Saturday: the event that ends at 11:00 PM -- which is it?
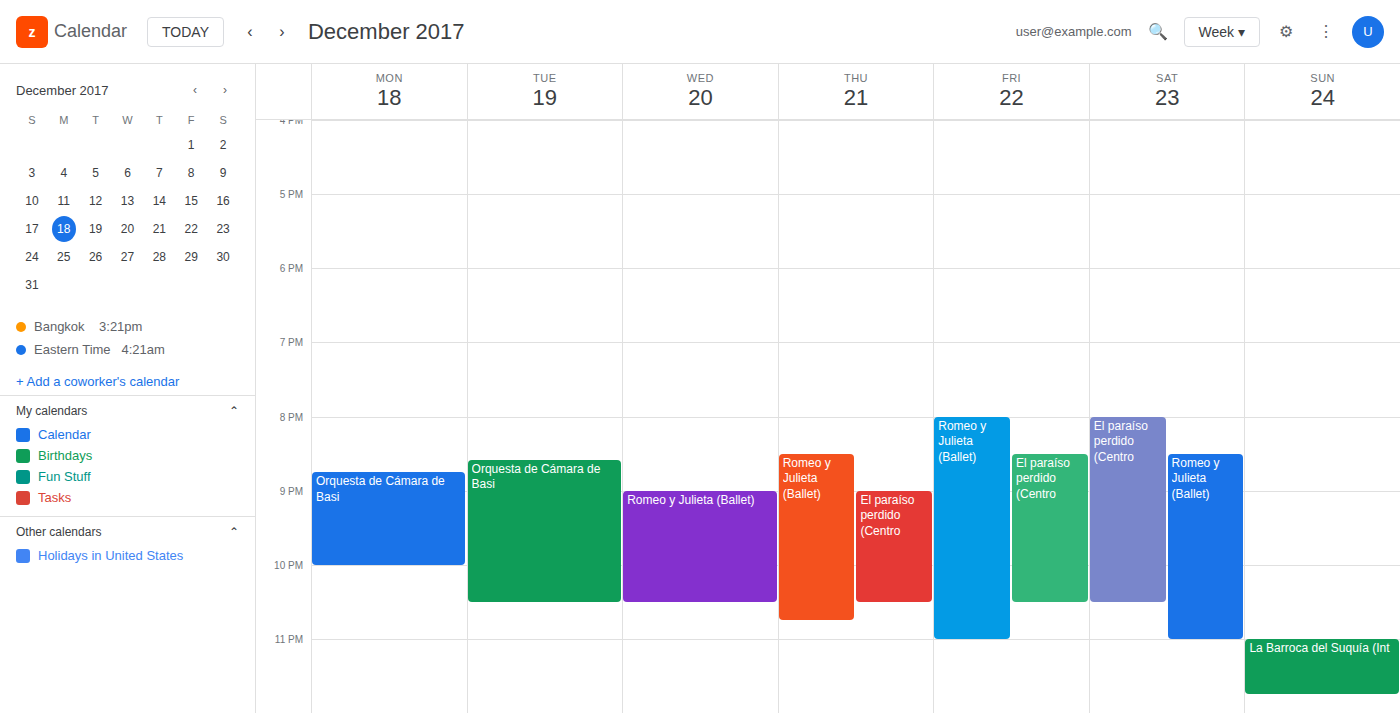
"Romeo y Julieta (Ballet)"